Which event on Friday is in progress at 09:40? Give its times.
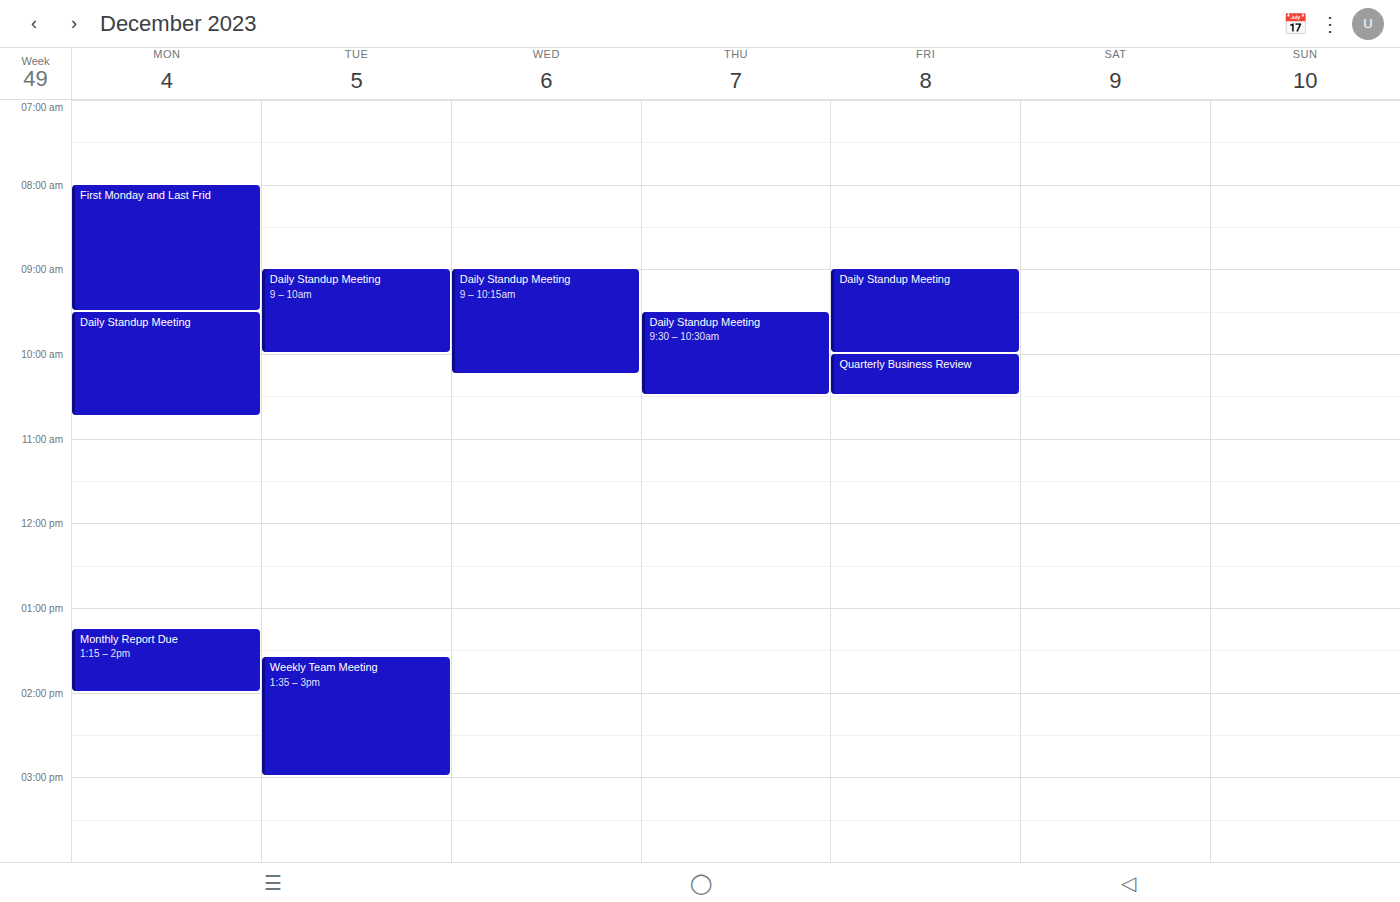
"Daily Standup Meeting", 09:00 to 10:00